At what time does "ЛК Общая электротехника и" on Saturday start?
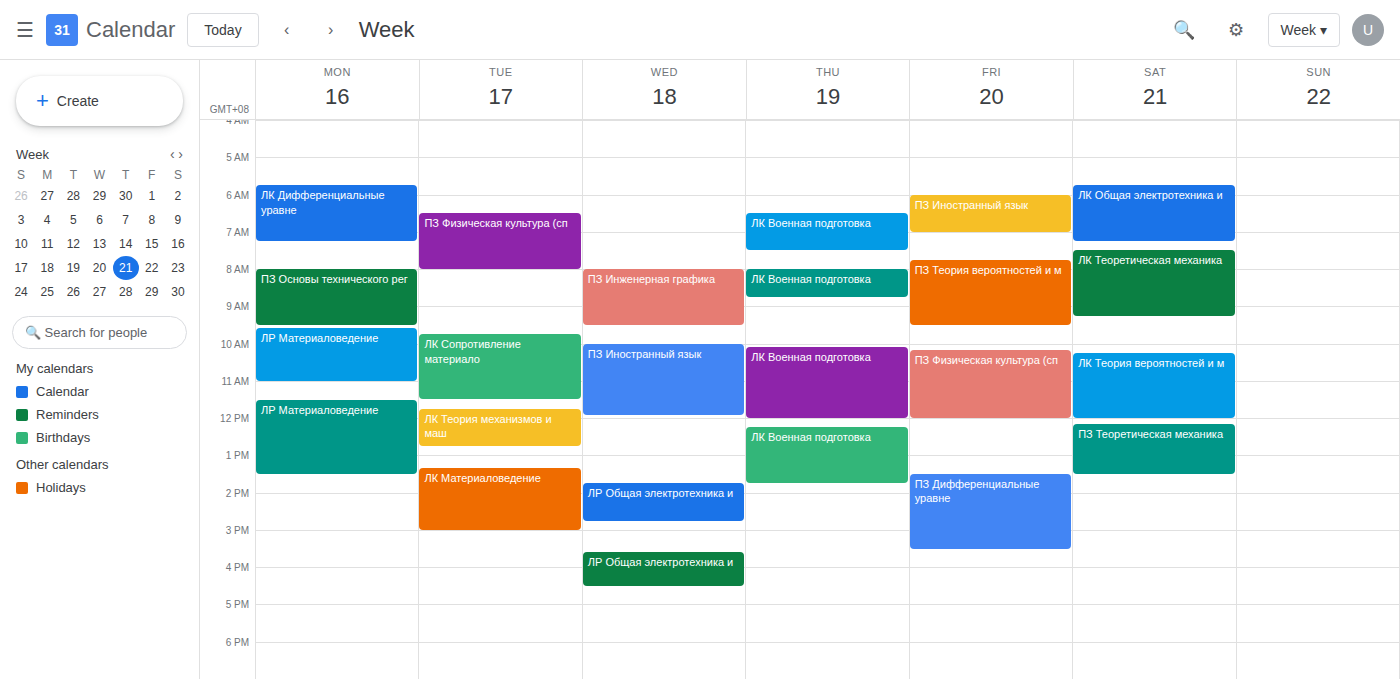
05:45